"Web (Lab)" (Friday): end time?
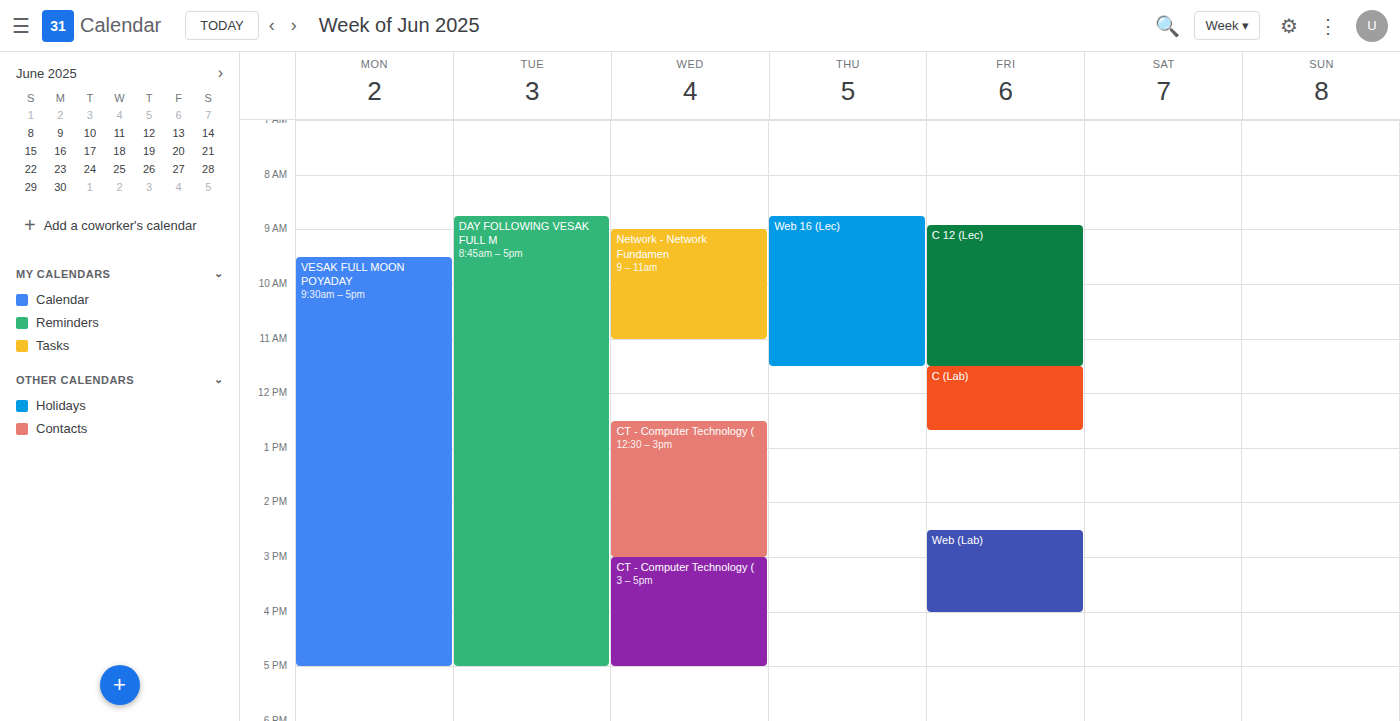
4:00 PM